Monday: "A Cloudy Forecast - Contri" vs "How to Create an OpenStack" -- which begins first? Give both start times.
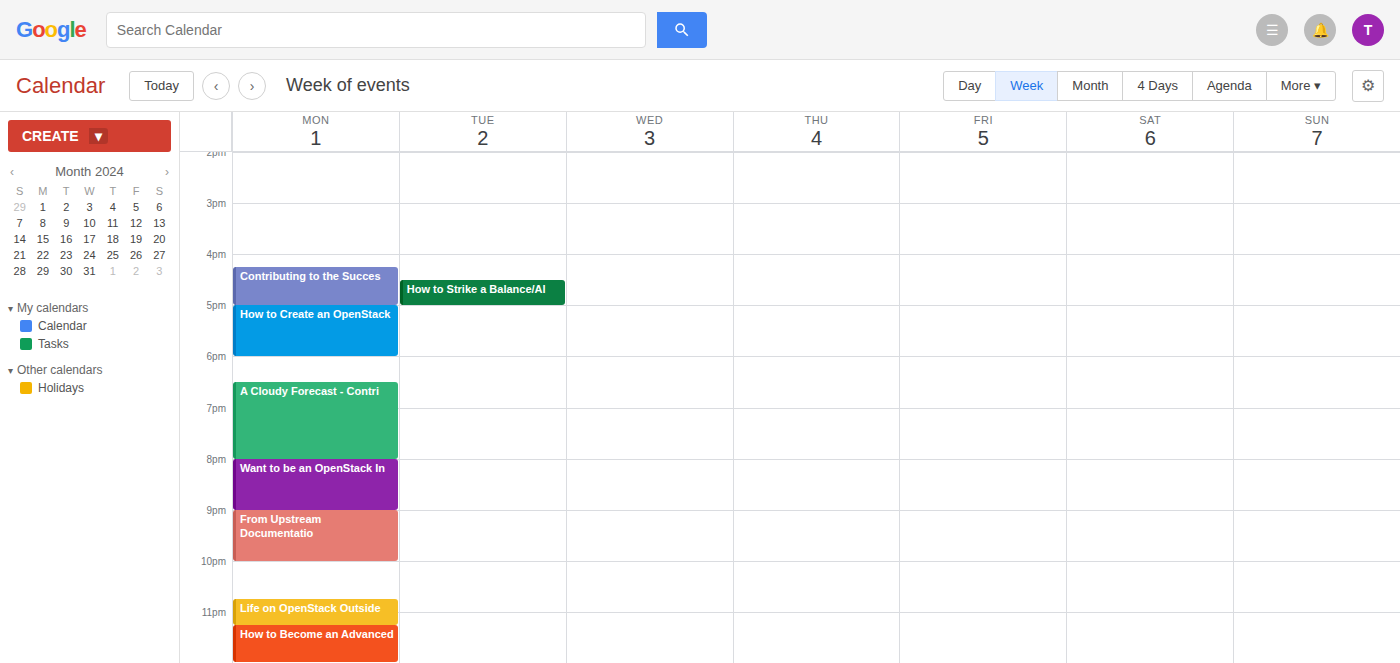
"How to Create an OpenStack" 5:00 PM; "A Cloudy Forecast - Contri" 6:30 PM.